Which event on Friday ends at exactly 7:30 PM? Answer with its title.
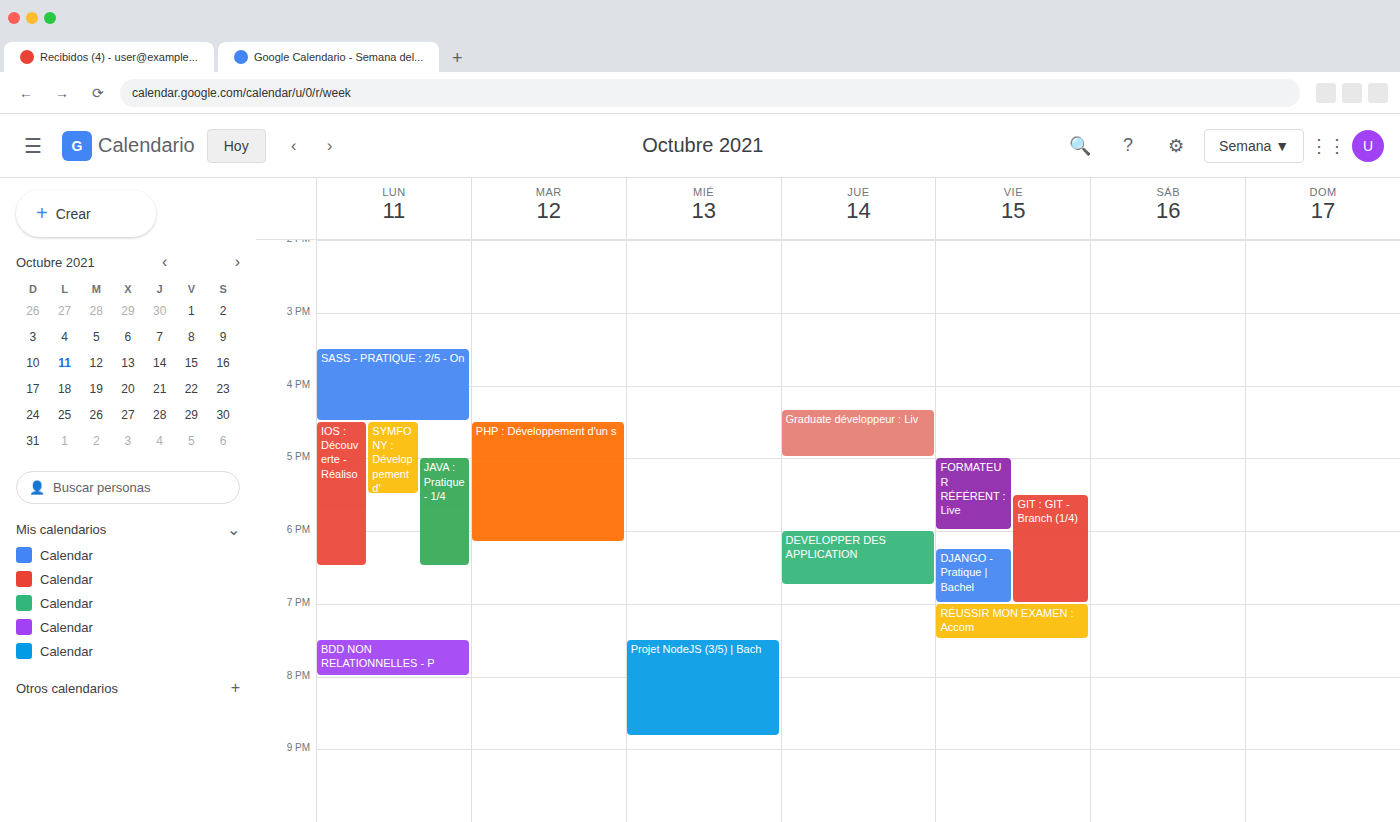
"RÉUSSIR MON EXAMEN : Accom"